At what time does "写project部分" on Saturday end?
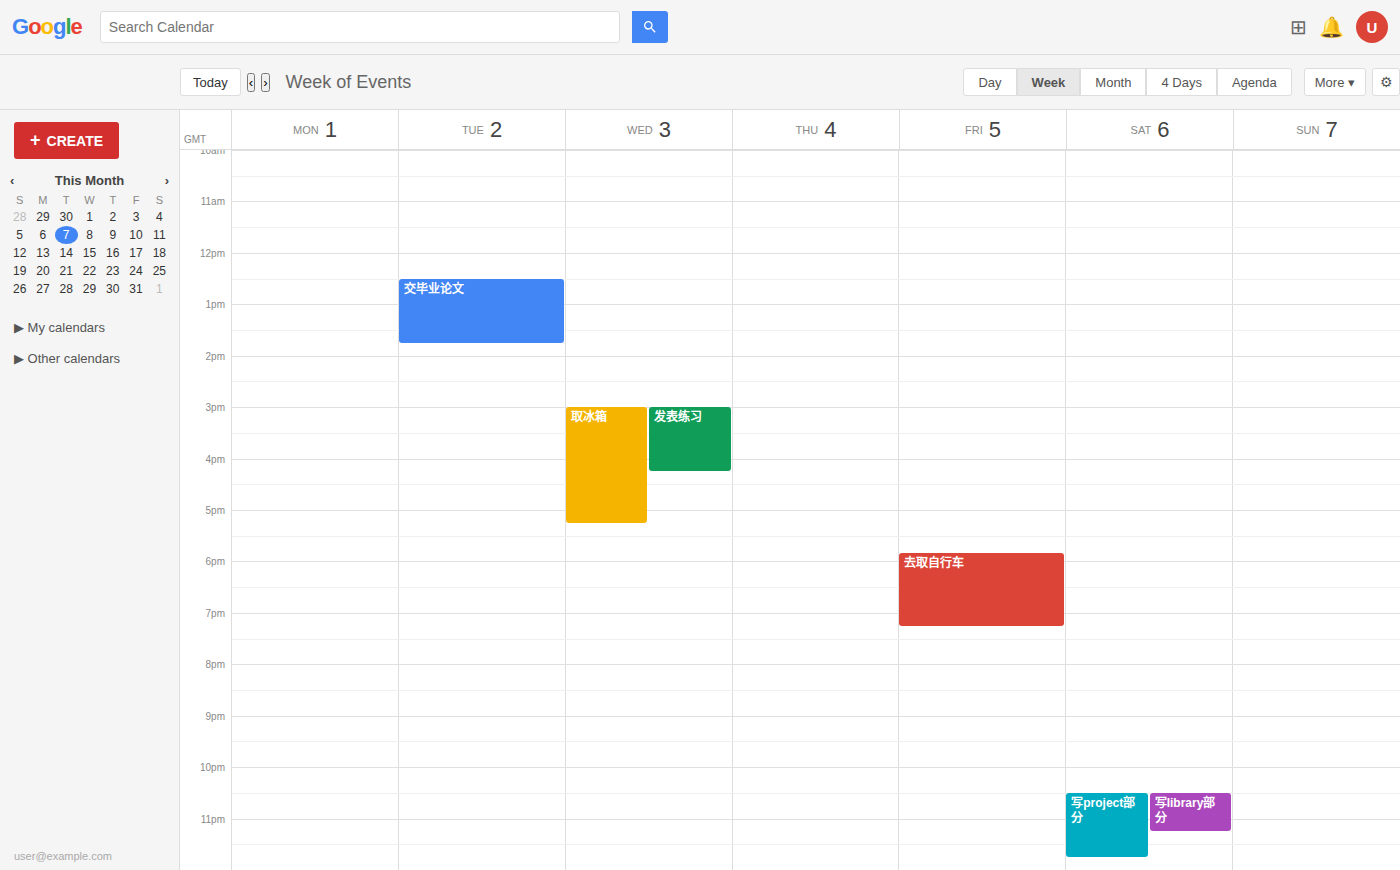
23:45